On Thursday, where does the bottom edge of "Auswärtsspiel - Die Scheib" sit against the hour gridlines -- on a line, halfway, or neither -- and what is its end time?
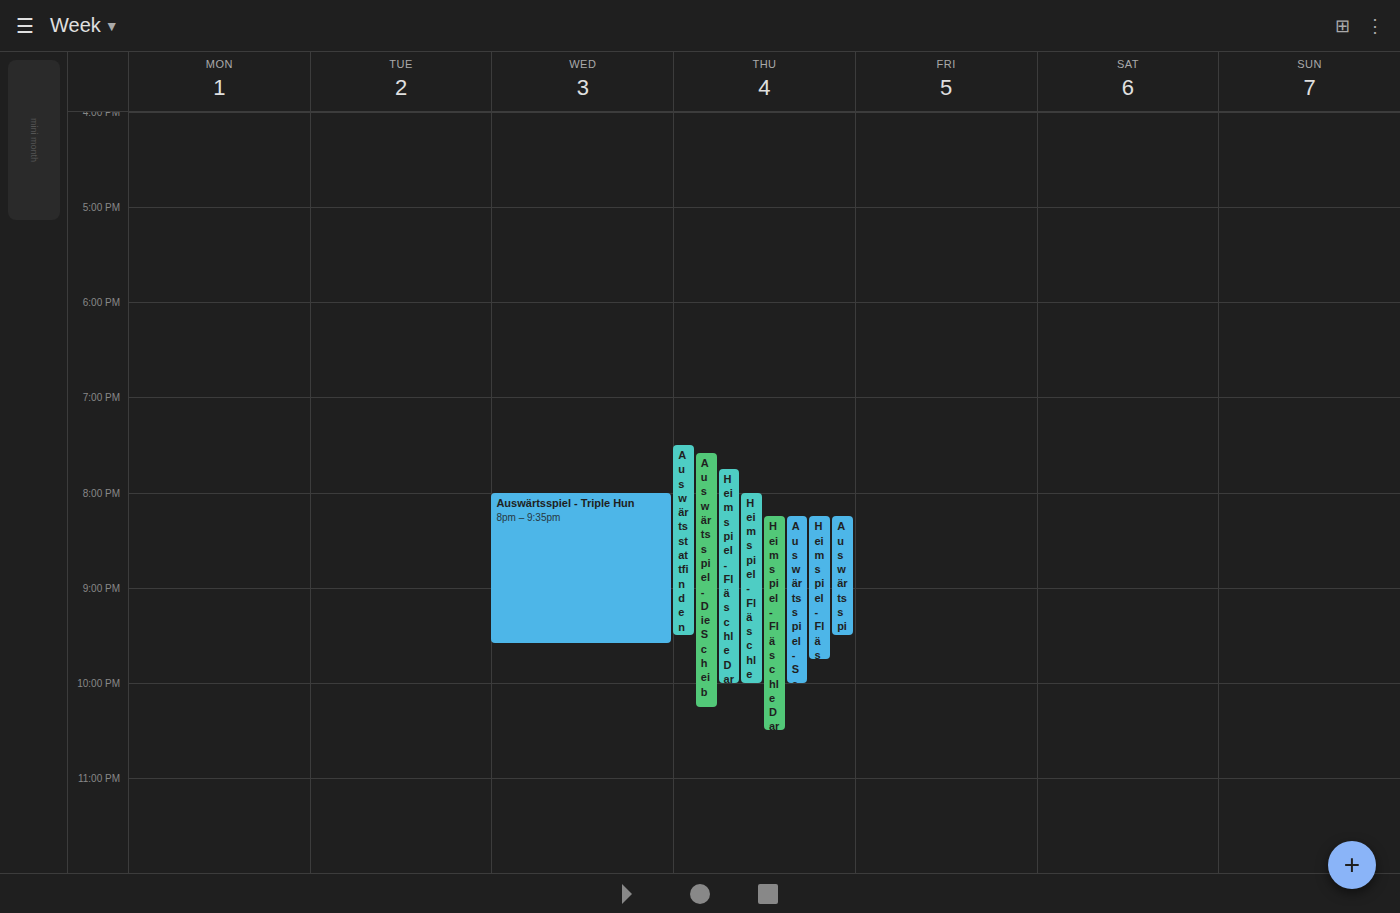
10:15 PM -- neither: a quarter of the way from the 10 PM line to the 11 PM line.